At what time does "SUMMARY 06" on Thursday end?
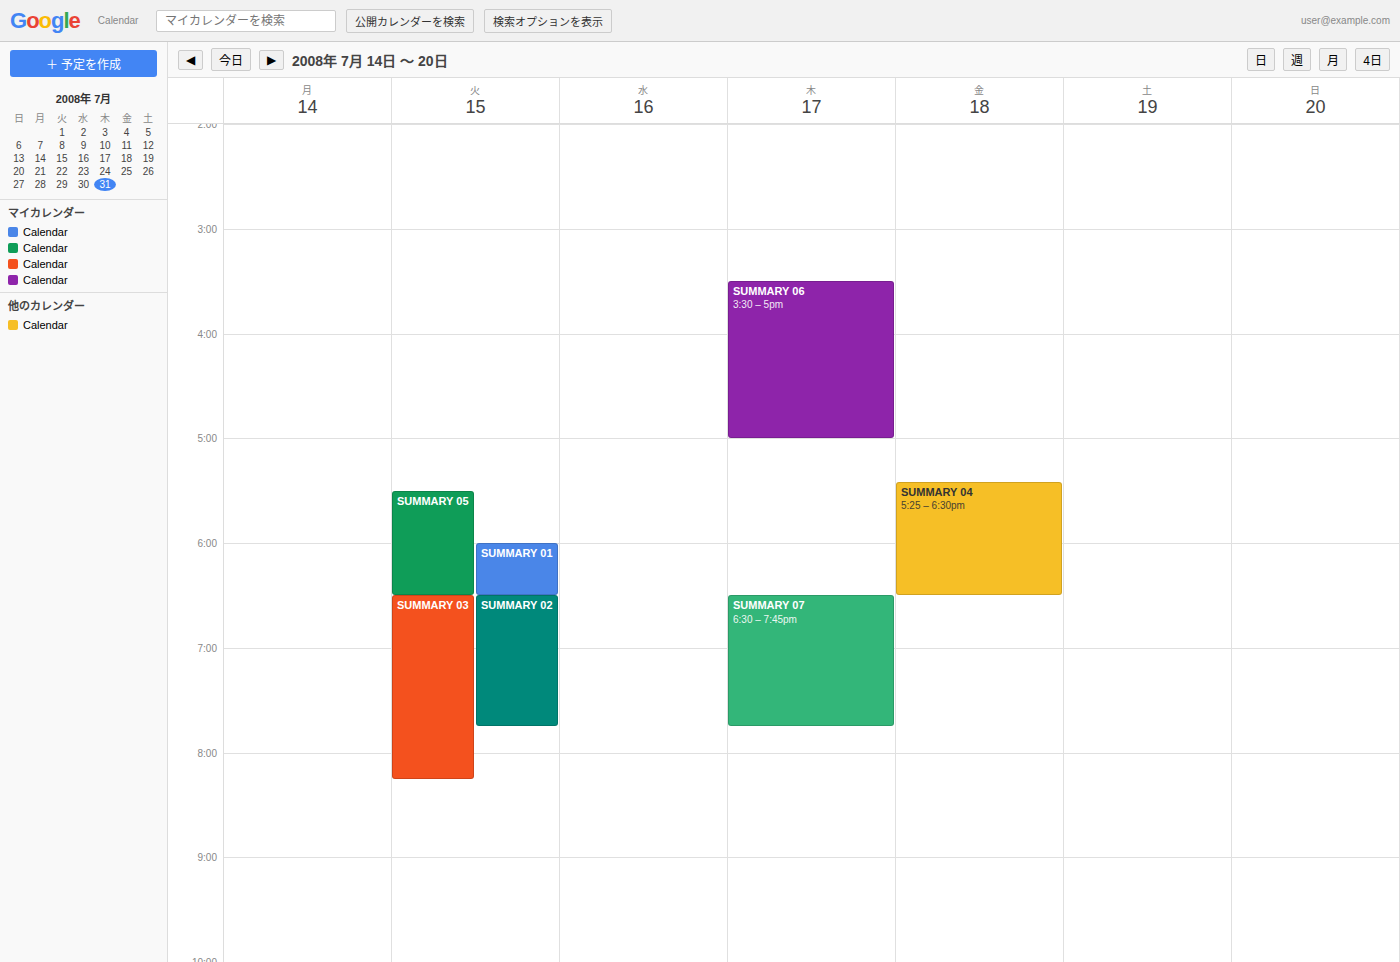
5:00 PM